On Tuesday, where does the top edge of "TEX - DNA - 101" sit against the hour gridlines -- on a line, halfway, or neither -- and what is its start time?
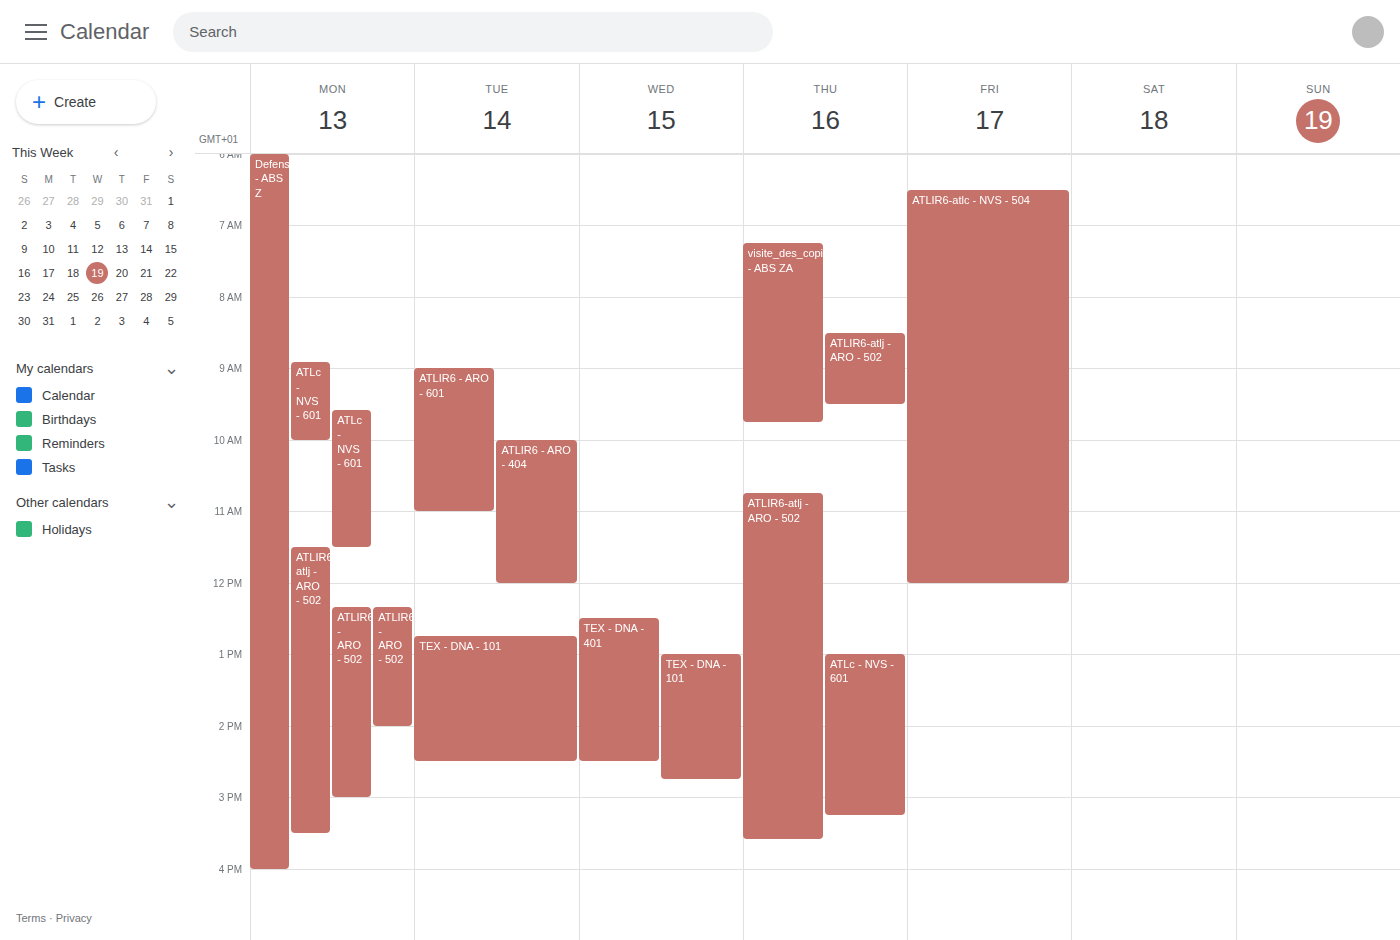
12:45 -- neither: three quarters of the way from the 12:00 line to the 13:00 line.